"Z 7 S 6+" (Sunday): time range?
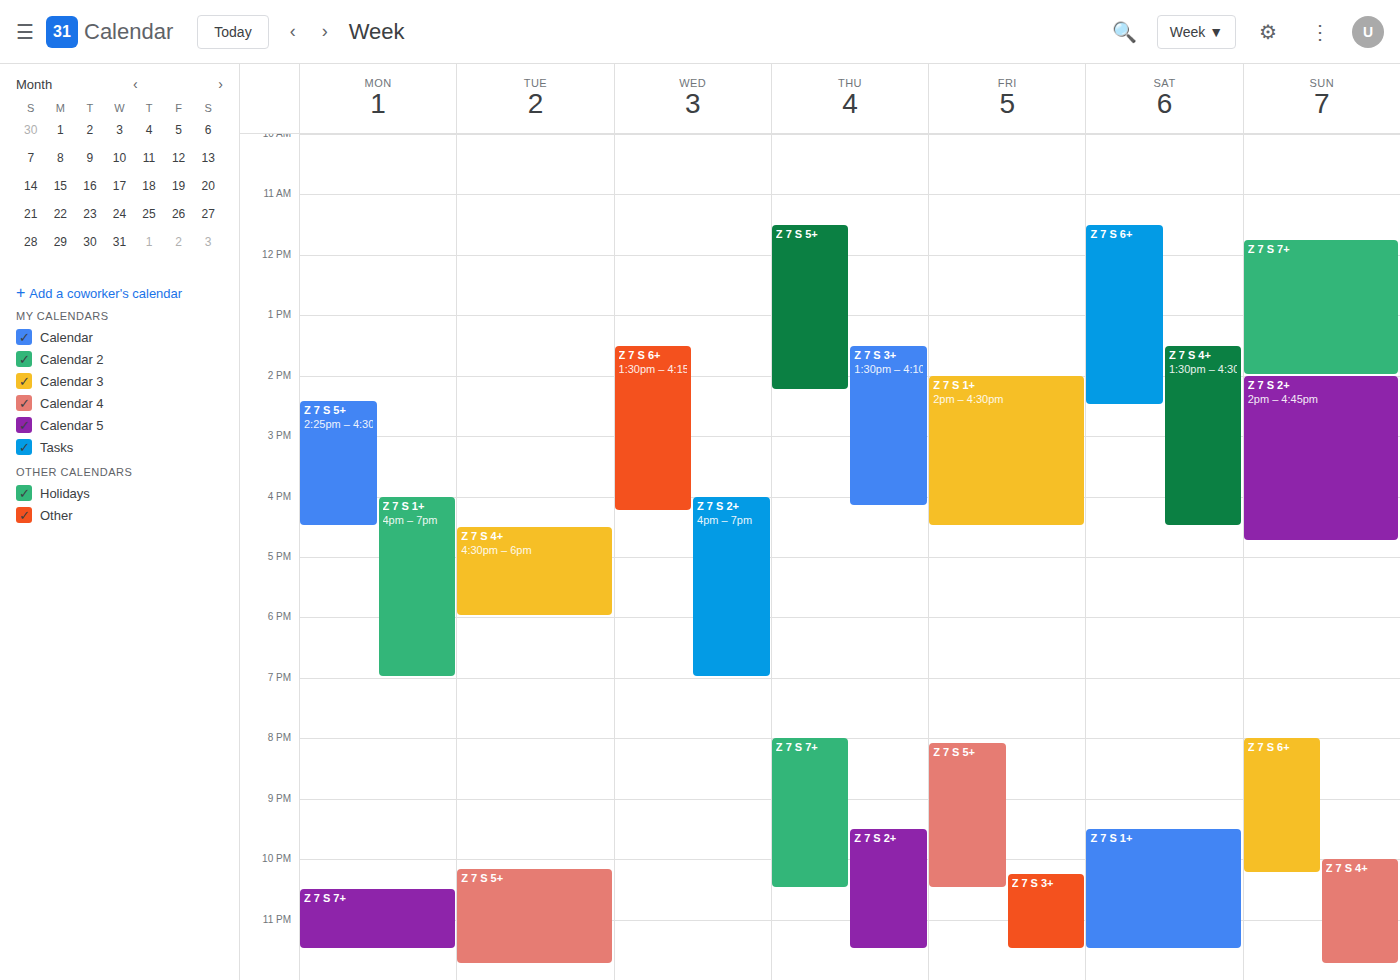
8:00 PM to 10:15 PM